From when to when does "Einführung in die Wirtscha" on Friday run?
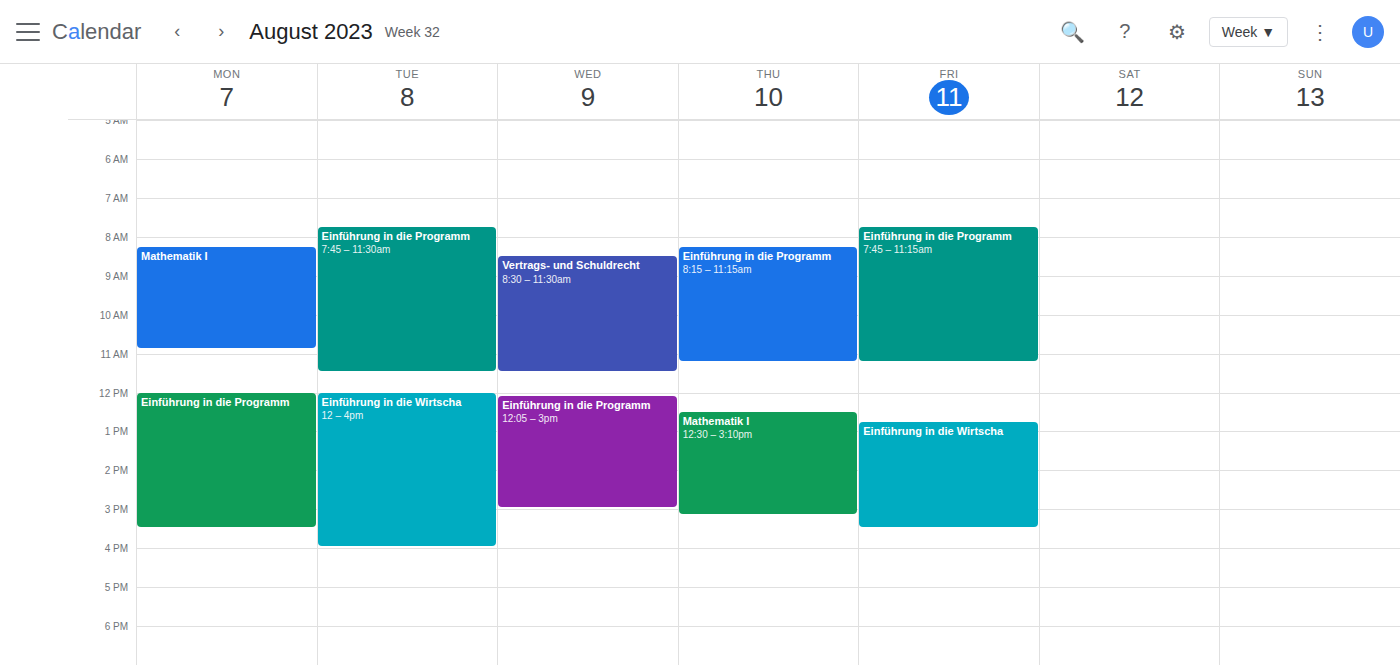
12:45 PM to 3:30 PM